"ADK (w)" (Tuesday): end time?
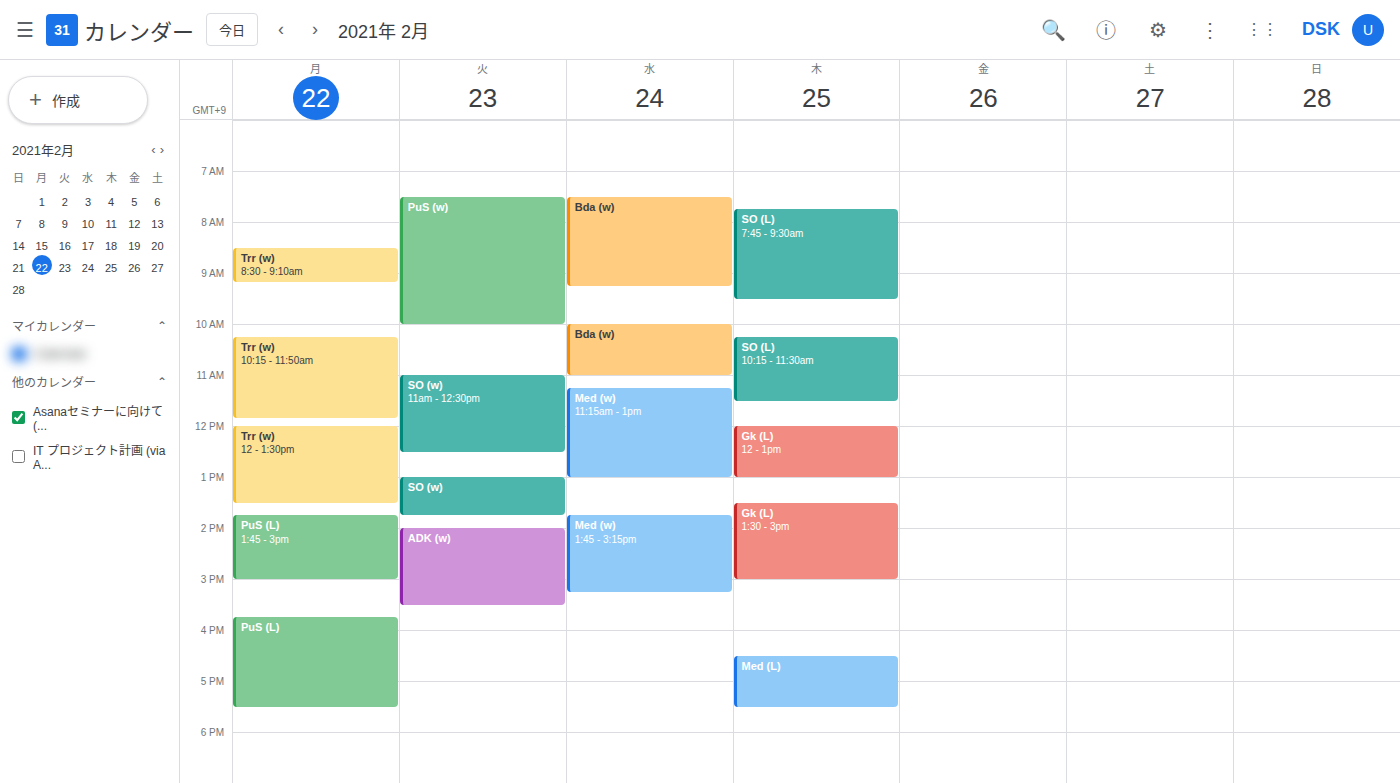
3:30 PM